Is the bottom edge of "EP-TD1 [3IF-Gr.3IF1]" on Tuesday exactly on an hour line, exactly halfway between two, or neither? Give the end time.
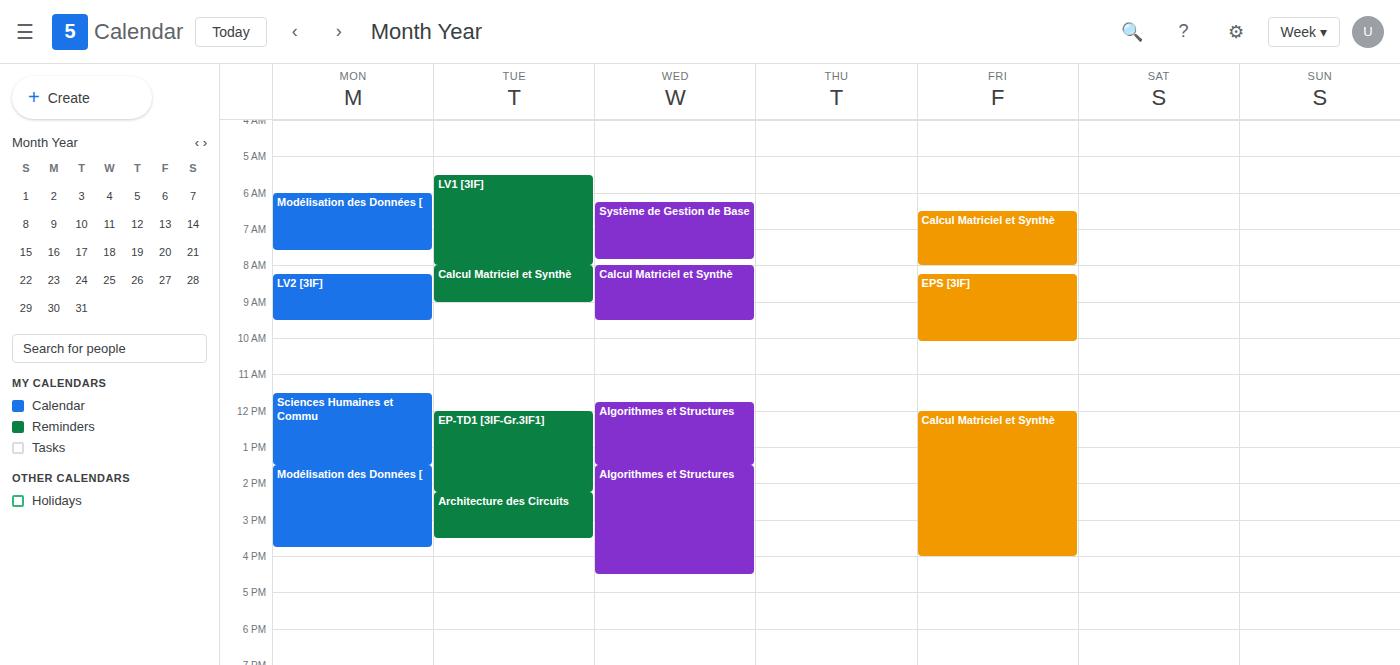
2:15 PM -- neither: a quarter of the way from the 2 PM line to the 3 PM line.